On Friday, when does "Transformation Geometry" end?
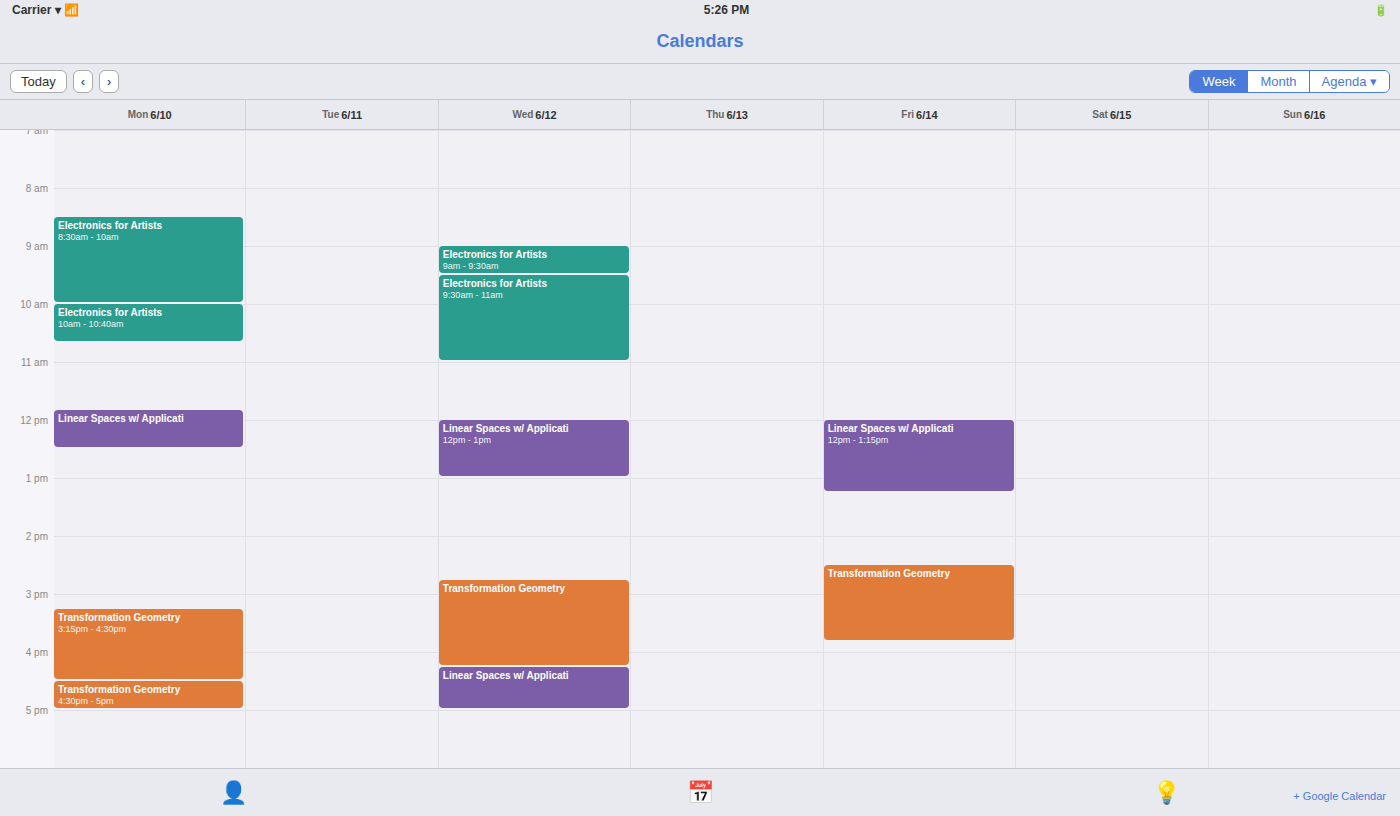
3:50 PM